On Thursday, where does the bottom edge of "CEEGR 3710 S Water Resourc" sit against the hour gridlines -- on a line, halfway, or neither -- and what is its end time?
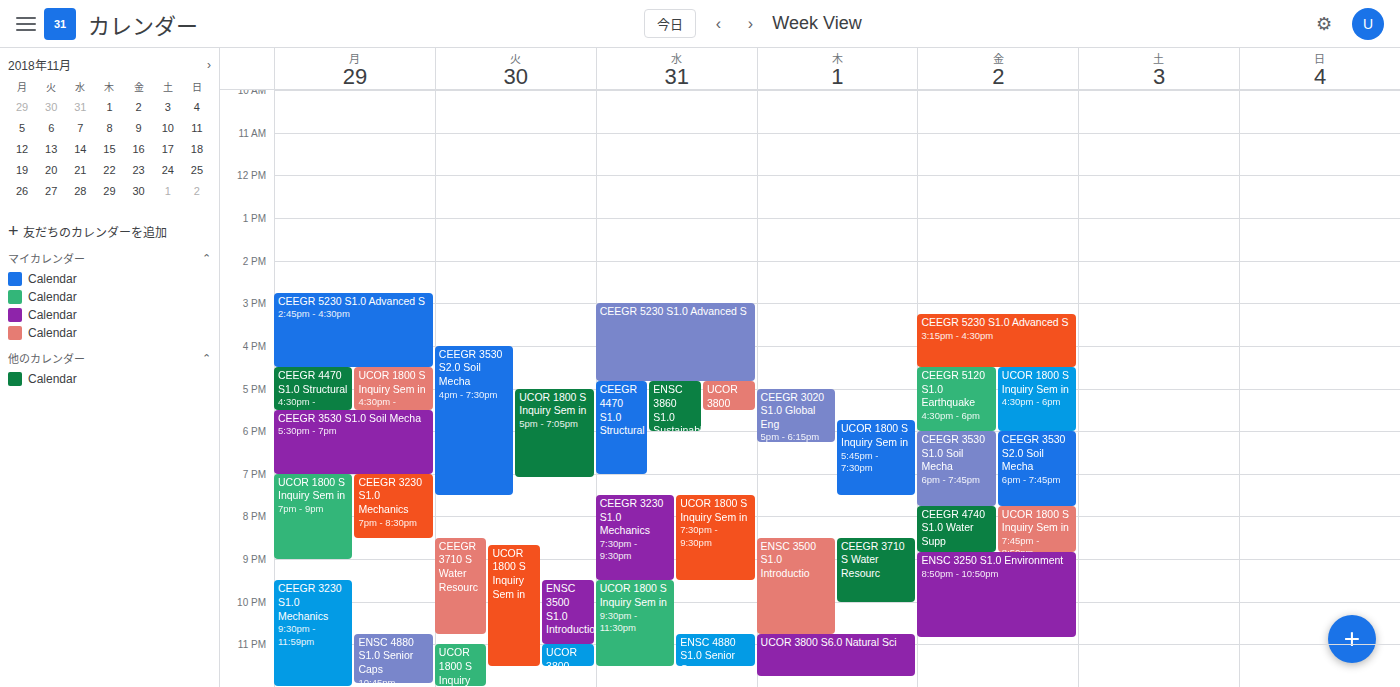
10:00 PM -- exactly on the 10 PM line.